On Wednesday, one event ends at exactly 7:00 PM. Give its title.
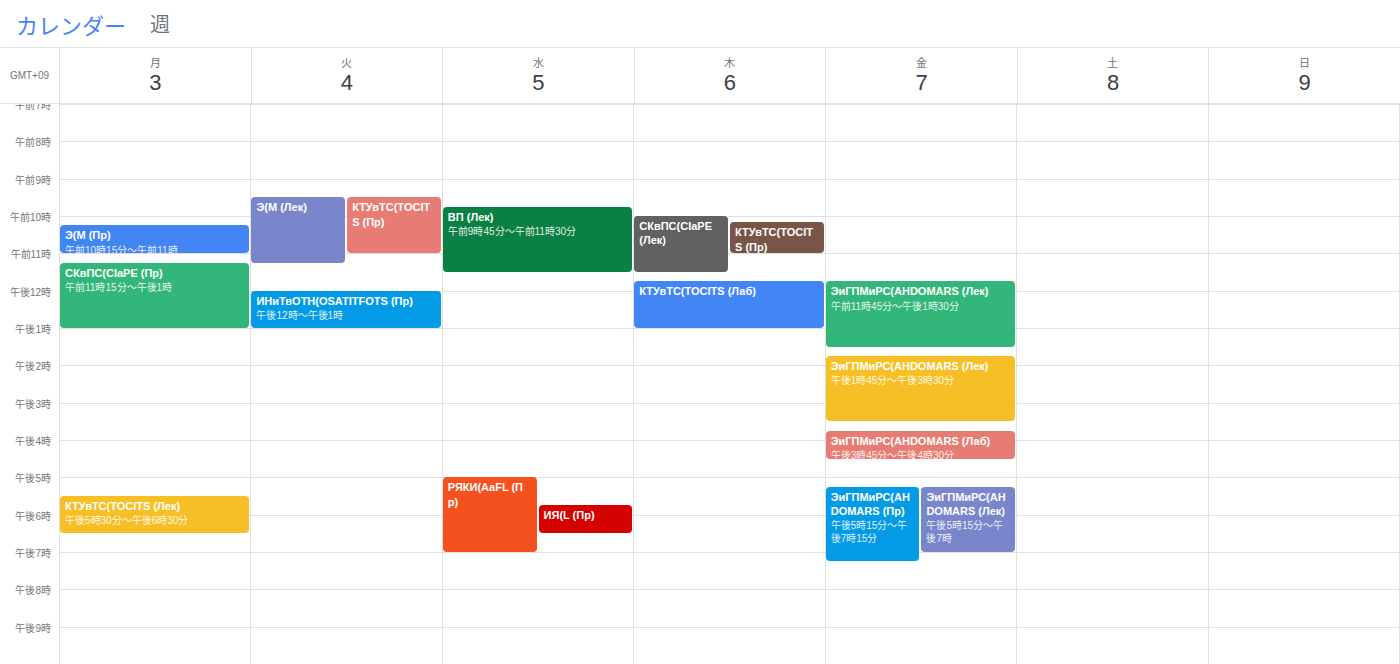
"РЯКИ(AaFL (Пр)"